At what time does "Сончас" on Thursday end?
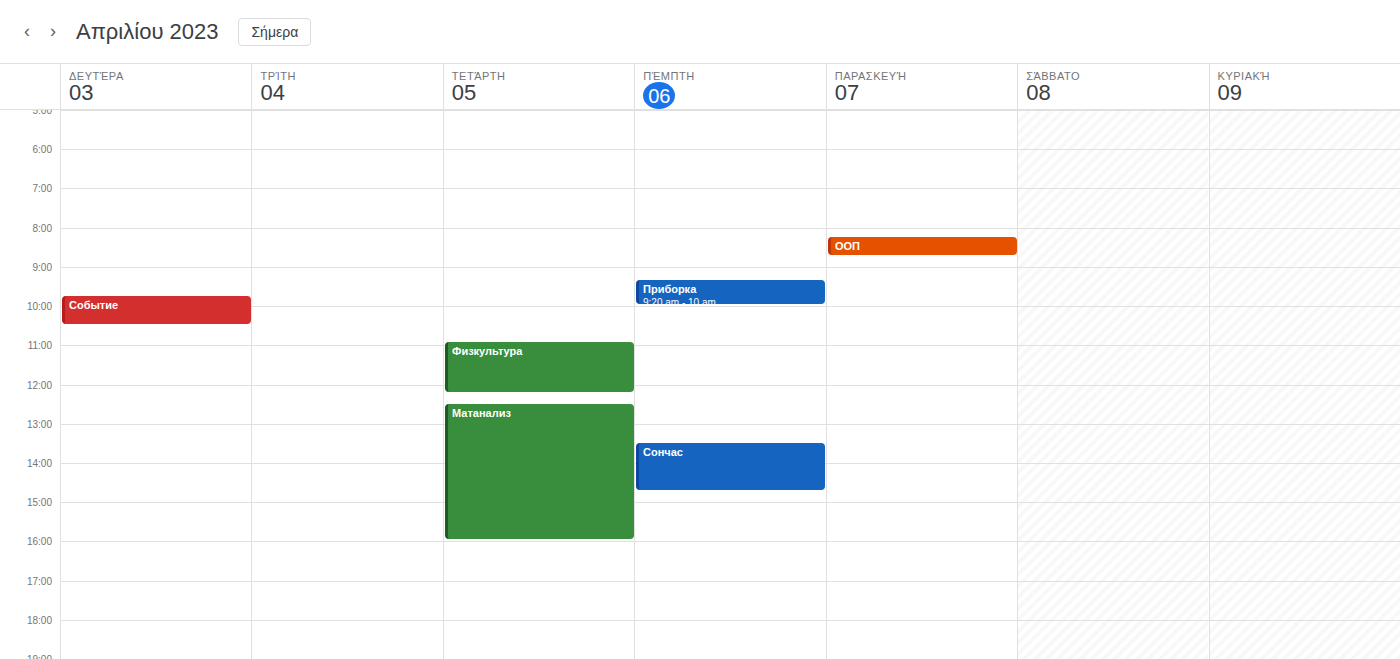
14:45